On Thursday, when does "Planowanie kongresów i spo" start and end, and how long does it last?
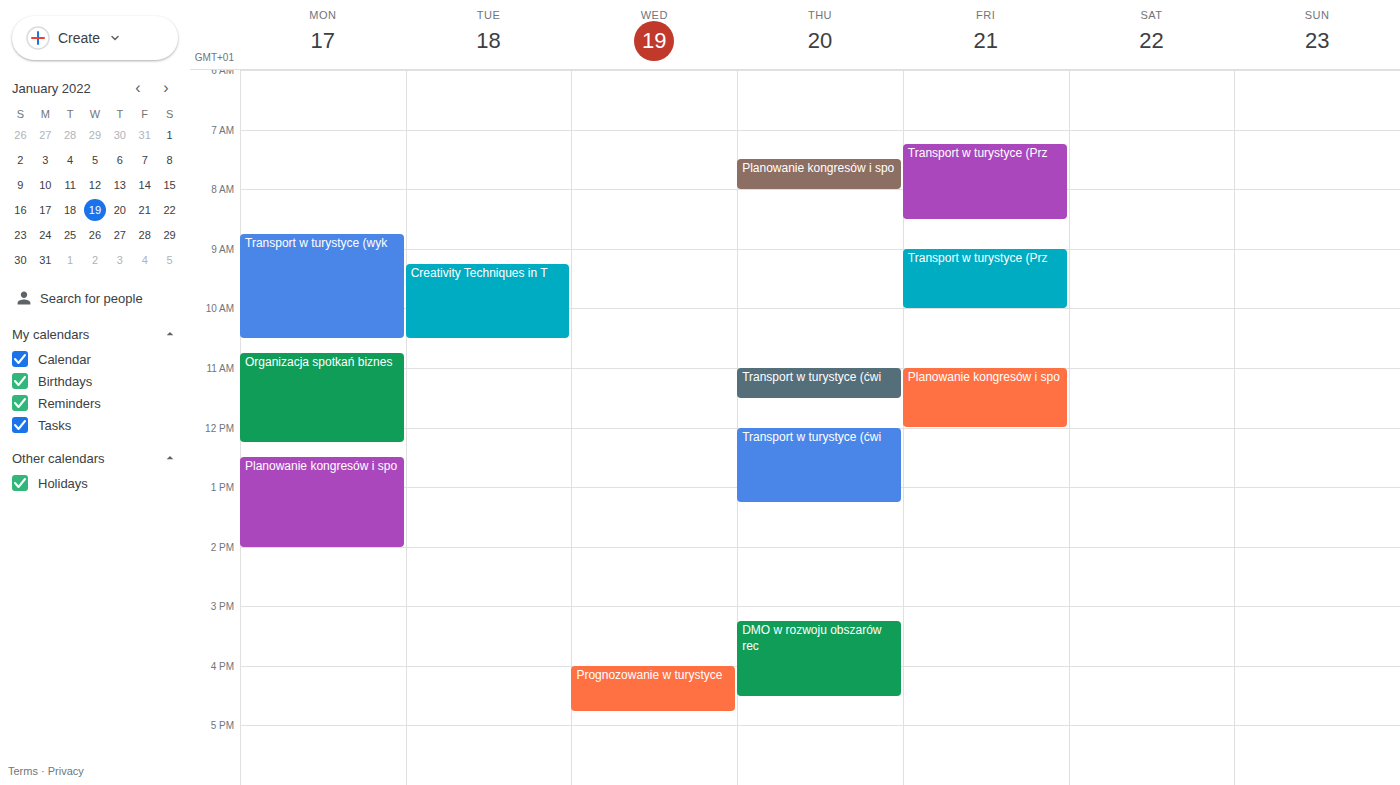
7:30 AM to 8:00 AM, 30 minutes